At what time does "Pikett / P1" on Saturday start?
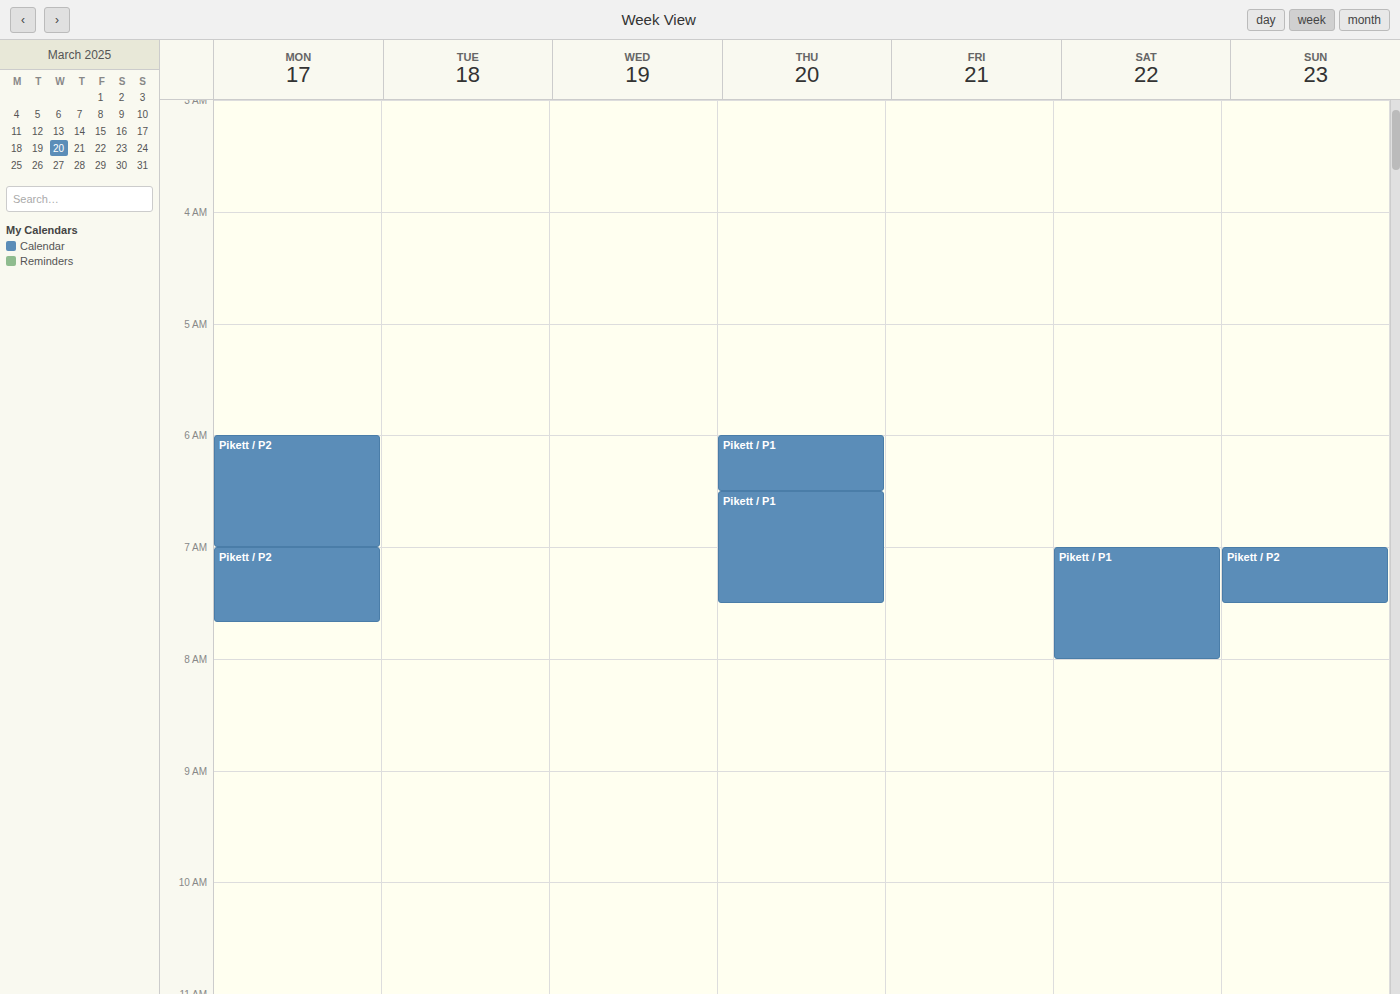
07:00